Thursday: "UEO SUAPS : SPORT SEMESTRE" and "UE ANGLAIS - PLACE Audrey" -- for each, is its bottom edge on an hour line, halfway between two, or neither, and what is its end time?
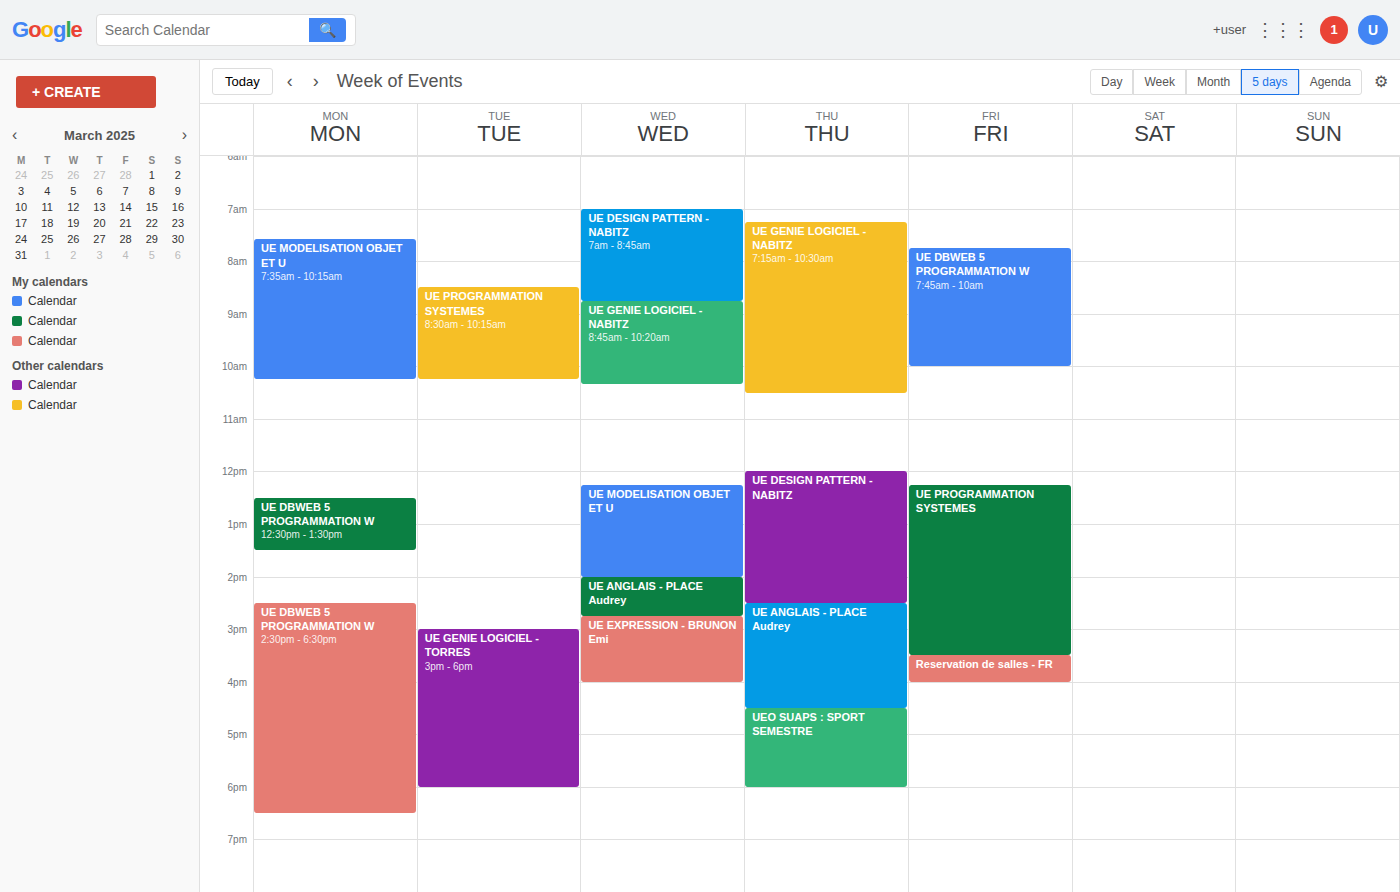
"UEO SUAPS : SPORT SEMESTRE": 6:00 PM, exactly on the 6 PM line. "UE ANGLAIS - PLACE Audrey": 4:30 PM, halfway between the 4 PM and 5 PM lines.